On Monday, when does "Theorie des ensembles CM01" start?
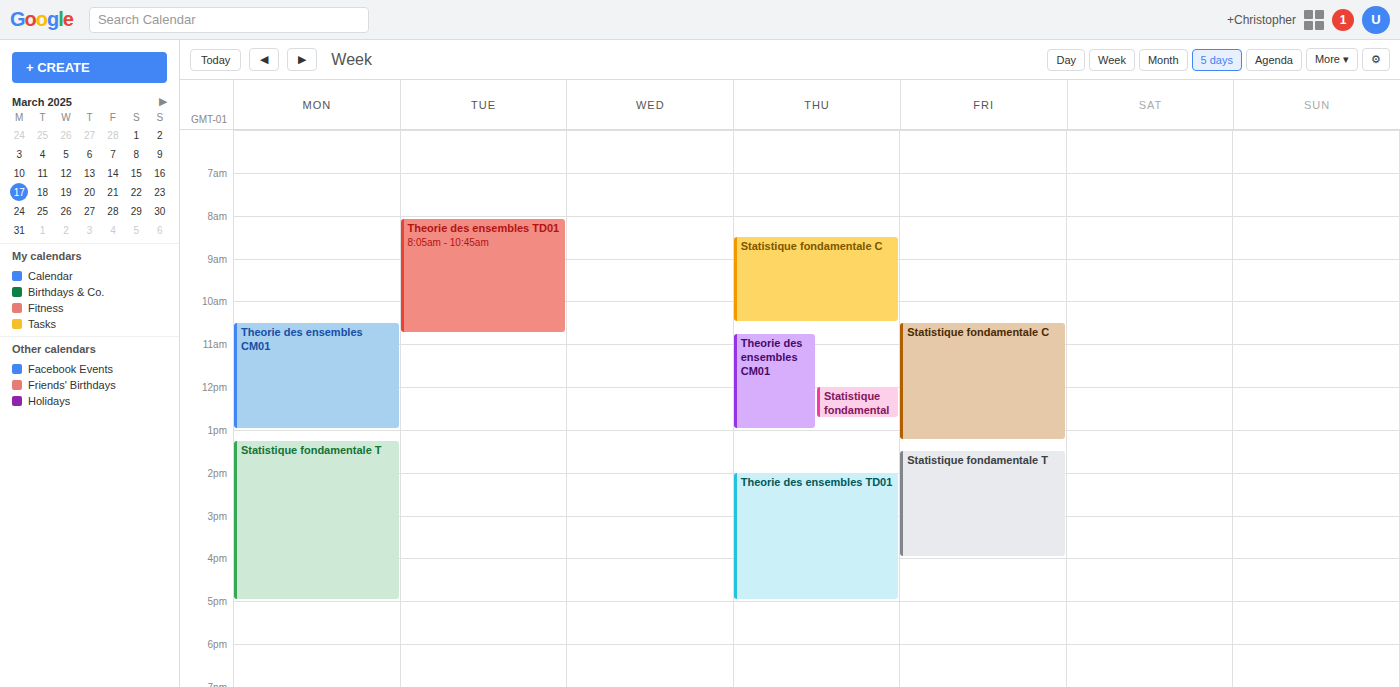
10:30 AM